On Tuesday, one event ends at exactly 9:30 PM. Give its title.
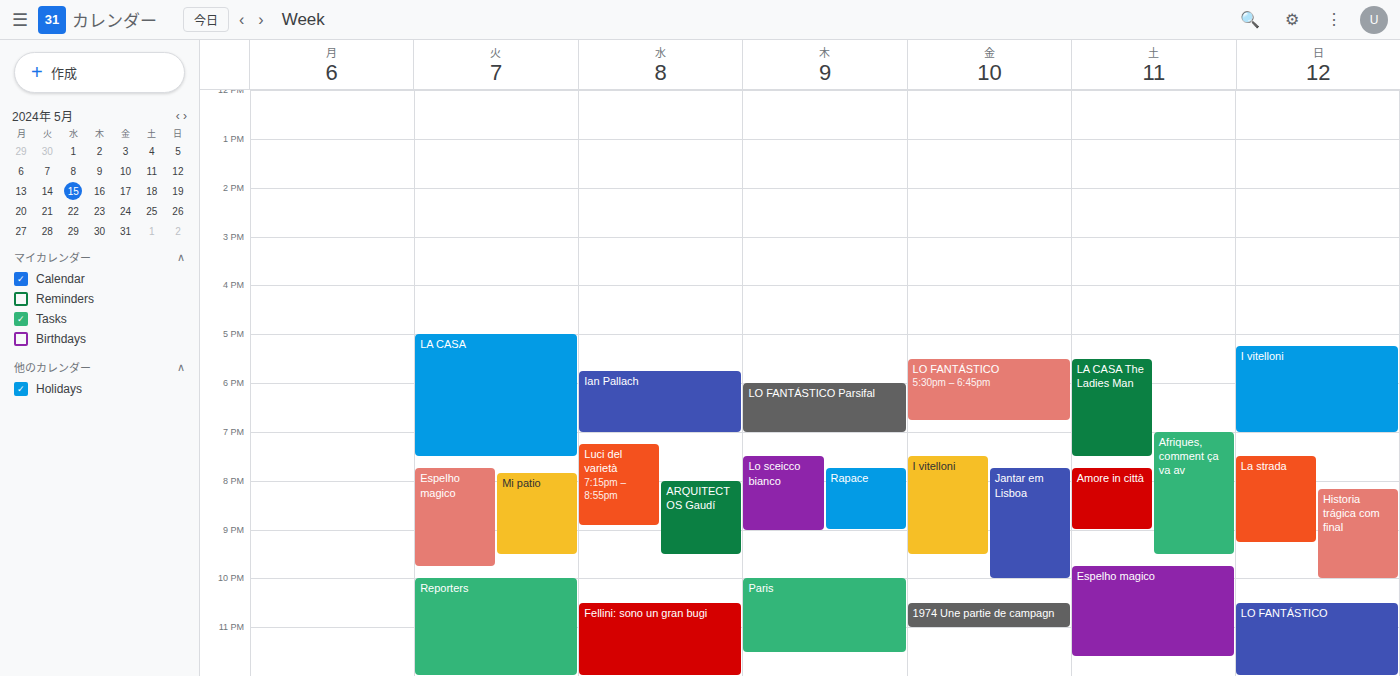
"Mi patio"